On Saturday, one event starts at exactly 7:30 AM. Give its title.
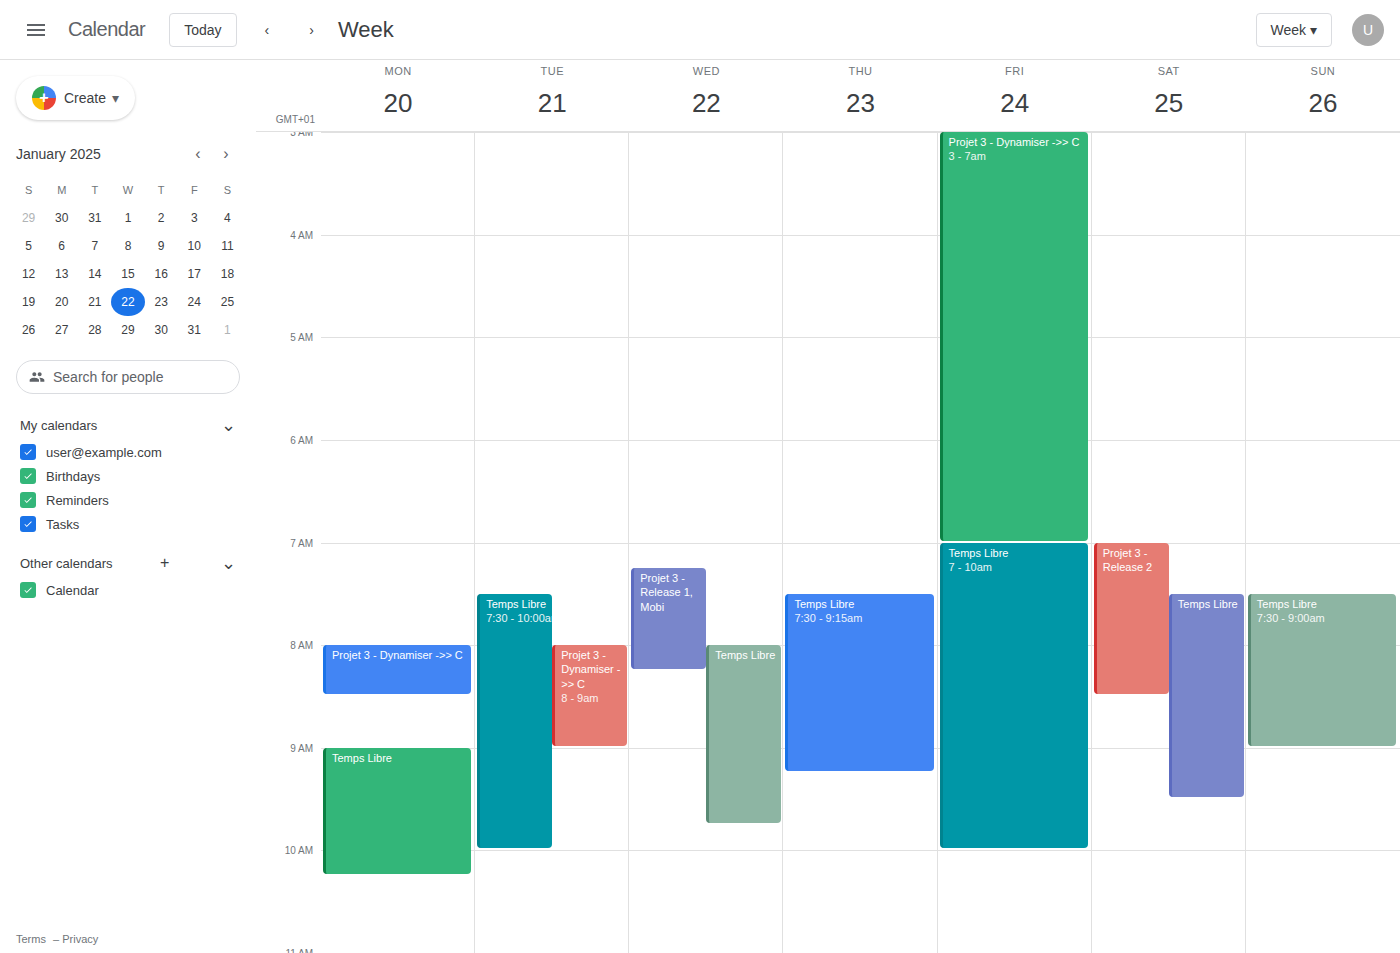
"Temps Libre"